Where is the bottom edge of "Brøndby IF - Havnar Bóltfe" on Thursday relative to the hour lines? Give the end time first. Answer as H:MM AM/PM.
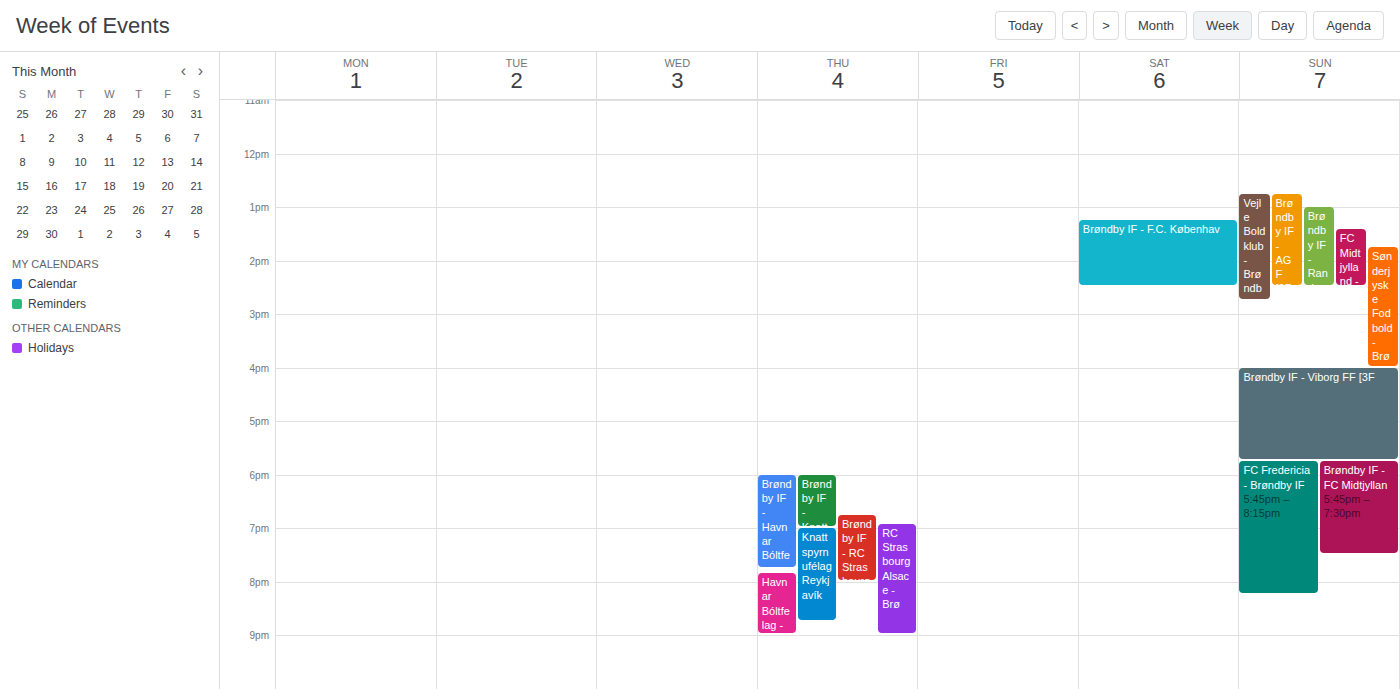
7:45 PM -- neither: three quarters of the way from the 7 PM line to the 8 PM line.